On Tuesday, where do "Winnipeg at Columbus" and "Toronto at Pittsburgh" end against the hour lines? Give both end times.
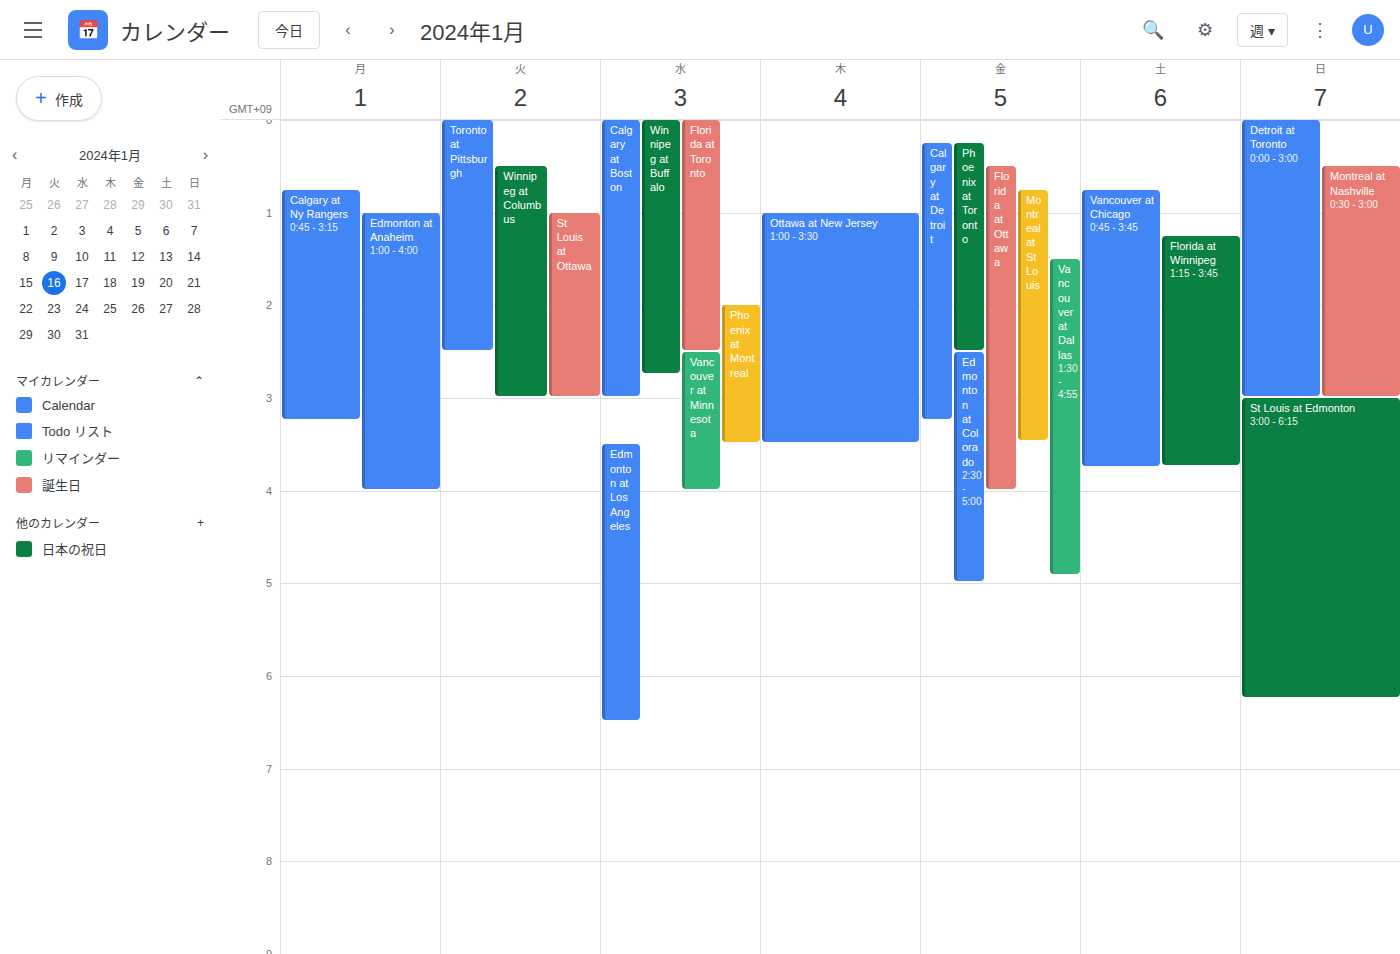
"Winnipeg at Columbus": 3:00 AM, exactly on the 3 AM line. "Toronto at Pittsburgh": 2:30 AM, halfway between the 2 AM and 3 AM lines.